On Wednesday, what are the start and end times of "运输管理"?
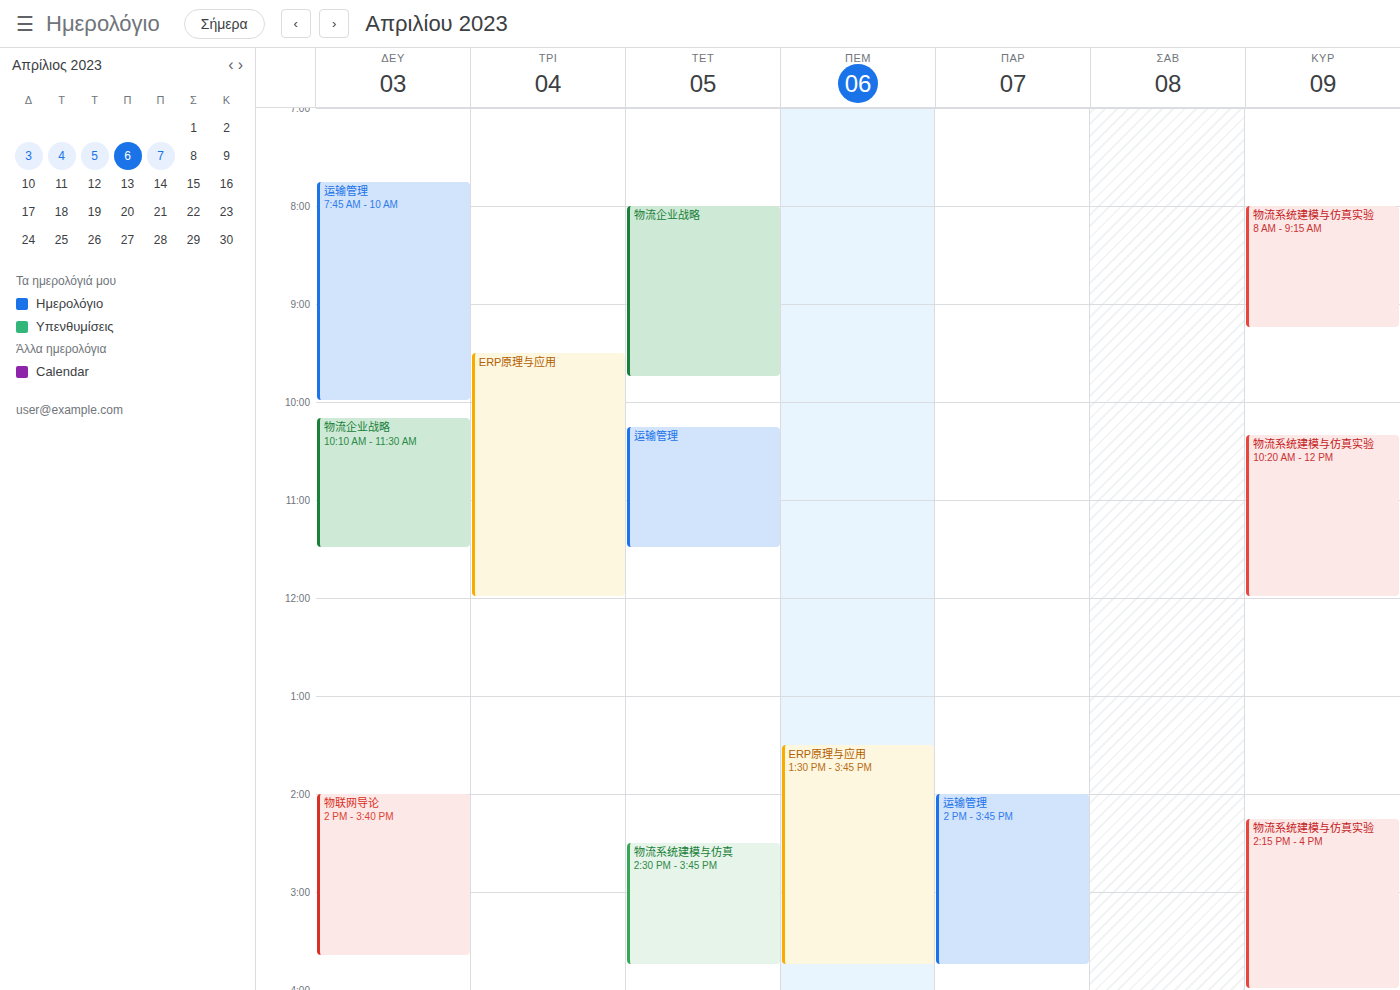
10:15 AM to 11:30 AM